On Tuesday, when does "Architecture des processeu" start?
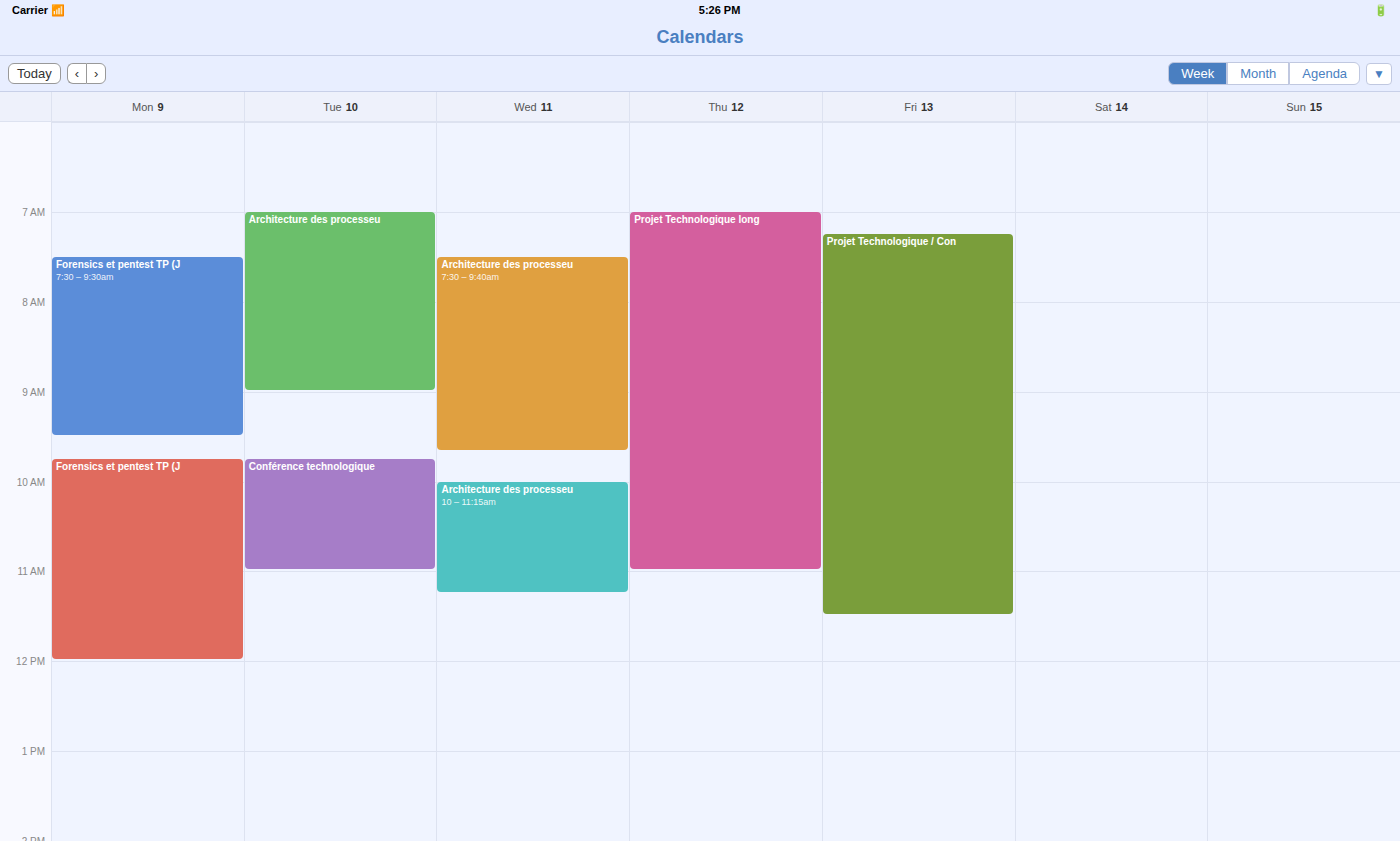
7:00 AM